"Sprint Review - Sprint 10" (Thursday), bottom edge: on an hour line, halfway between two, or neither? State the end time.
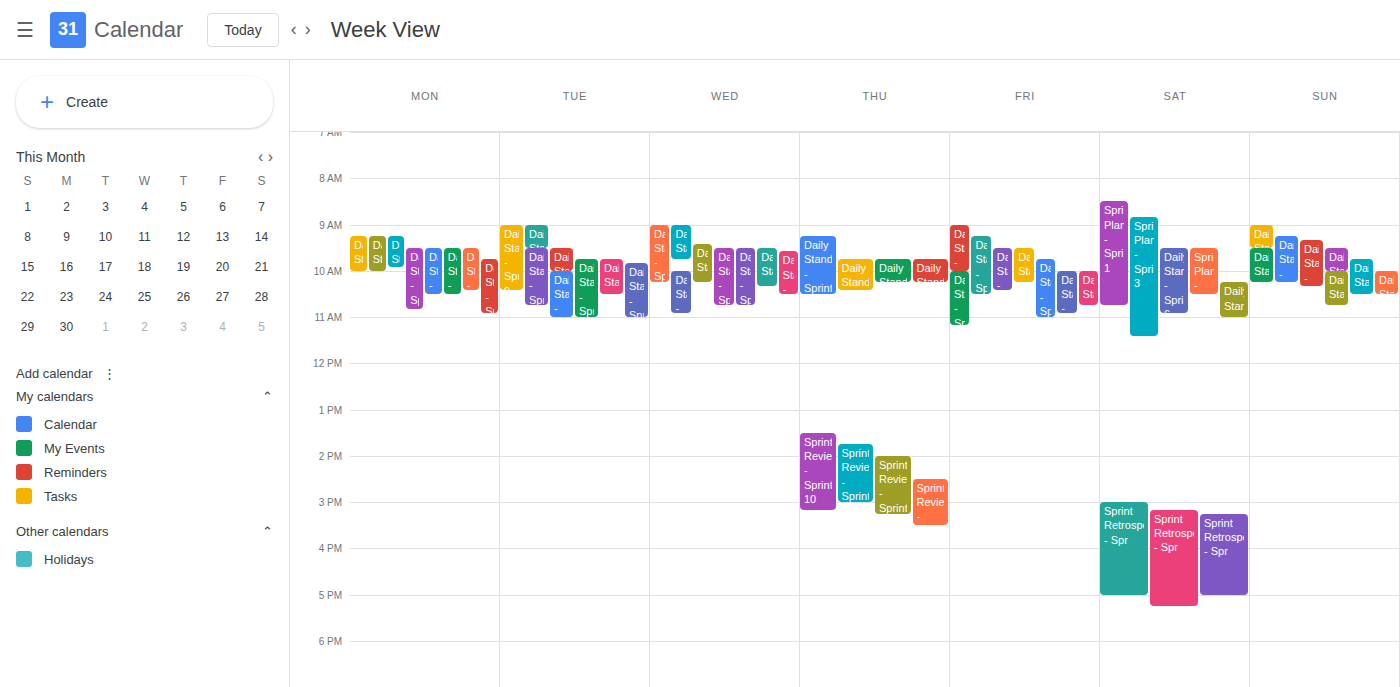
3:10 PM -- neither: 10 minutes below the 3 PM line and 50 minutes above the 4 PM line.